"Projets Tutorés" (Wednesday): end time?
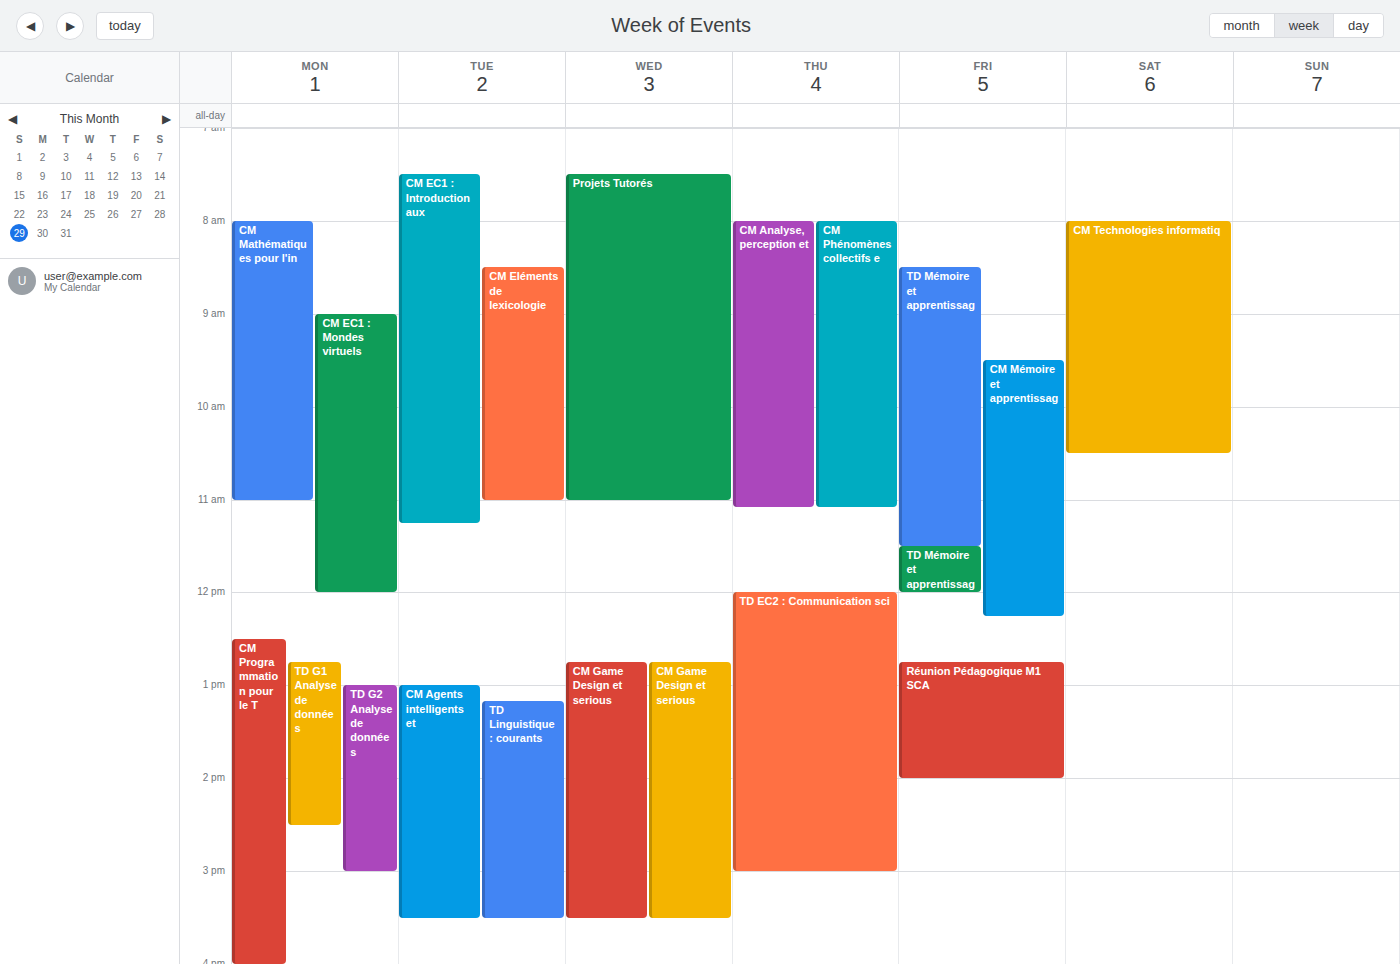
11:00 AM